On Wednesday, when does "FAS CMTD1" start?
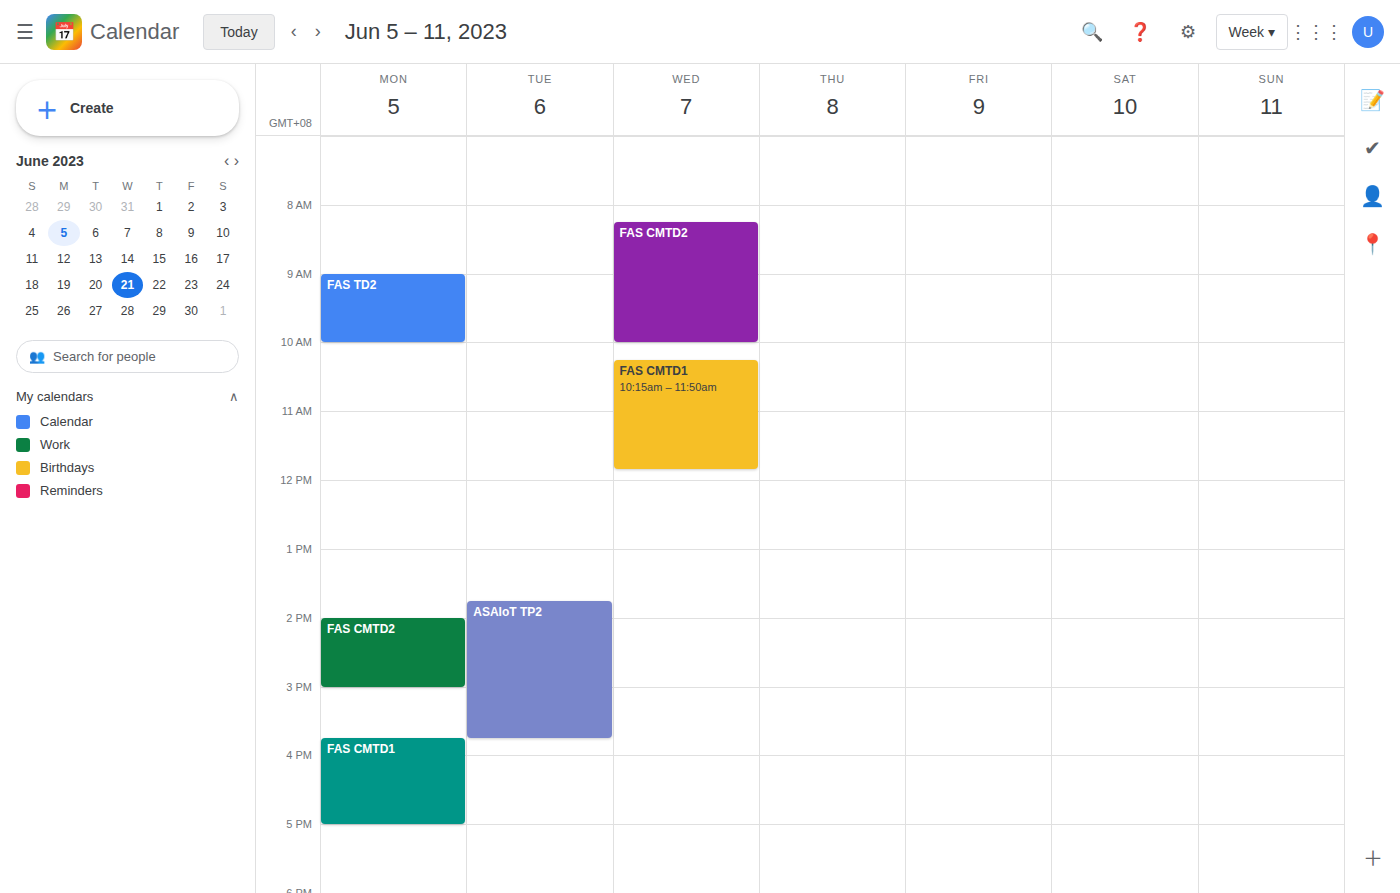
10:15 AM